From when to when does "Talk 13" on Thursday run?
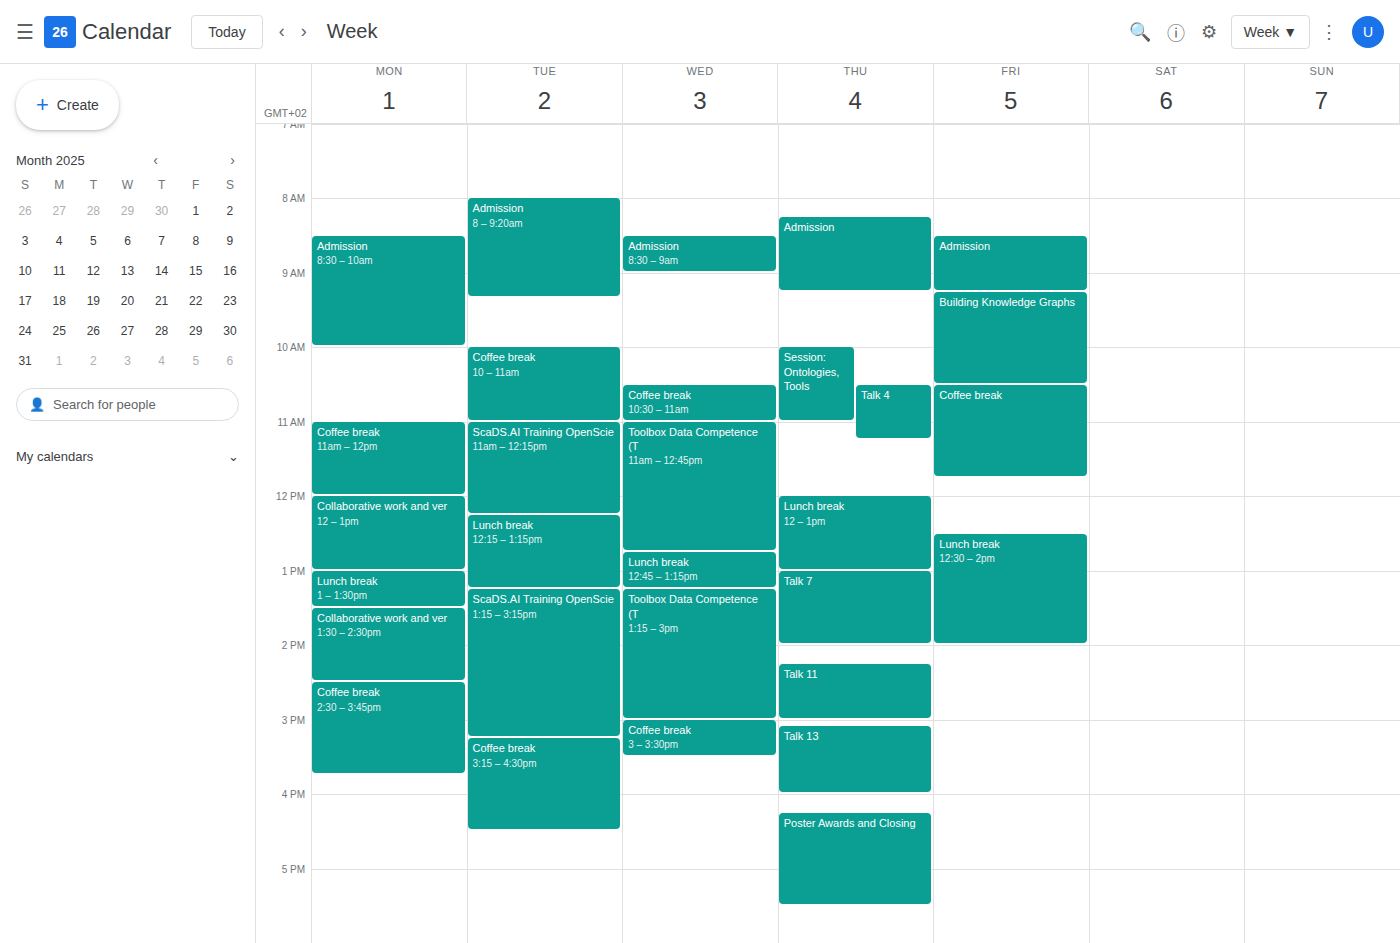
3:05 PM to 4:00 PM